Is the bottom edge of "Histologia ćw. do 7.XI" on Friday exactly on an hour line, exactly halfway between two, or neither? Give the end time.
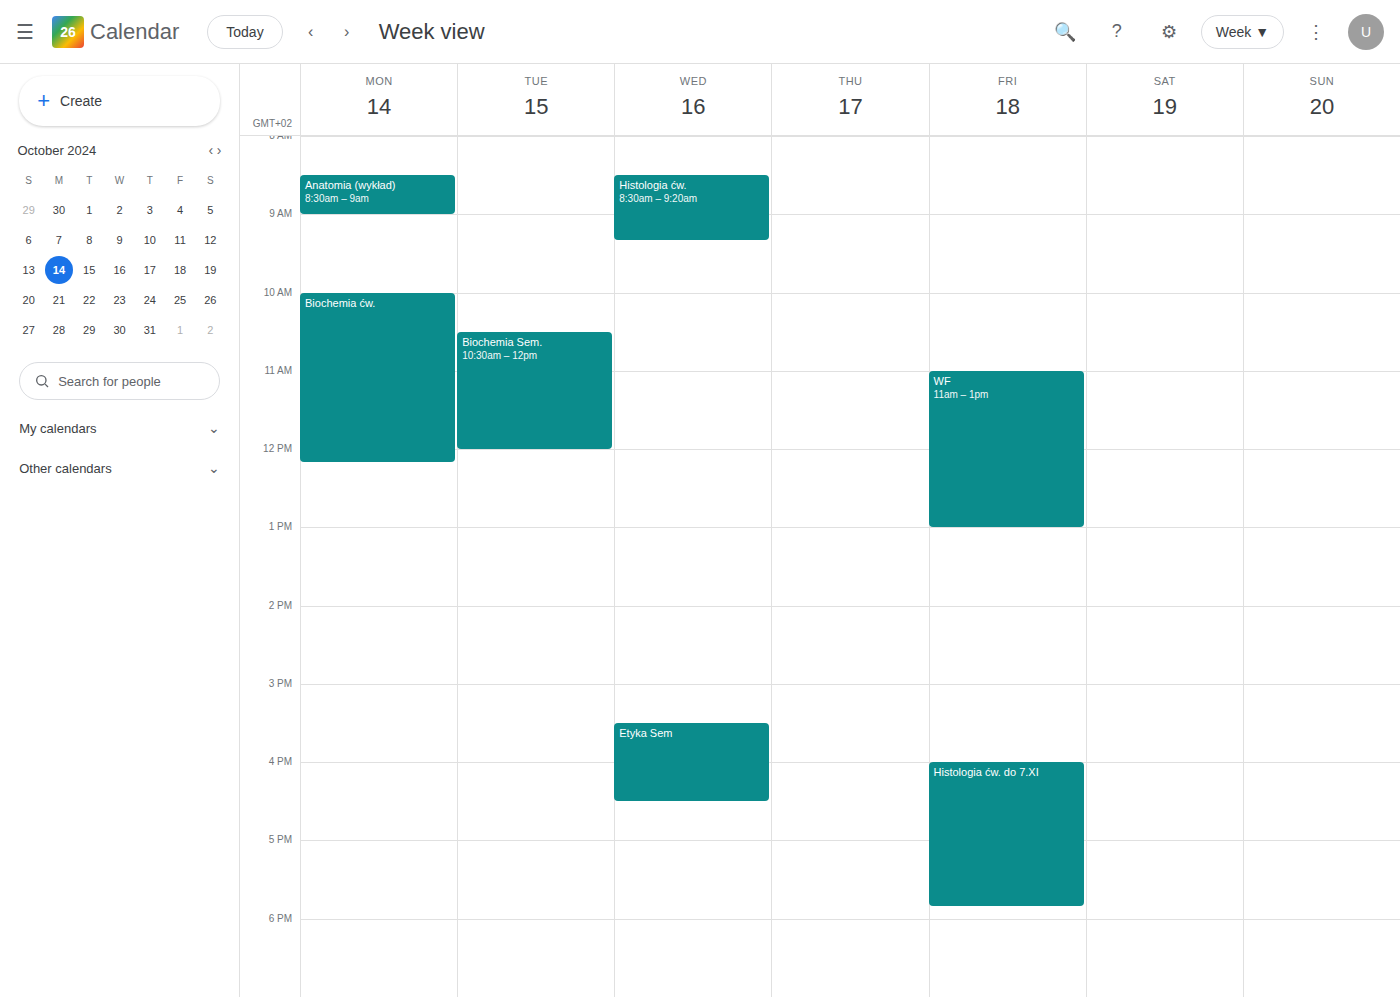
5:50 PM -- neither: 50 minutes below the 5 PM line and 10 minutes above the 6 PM line.